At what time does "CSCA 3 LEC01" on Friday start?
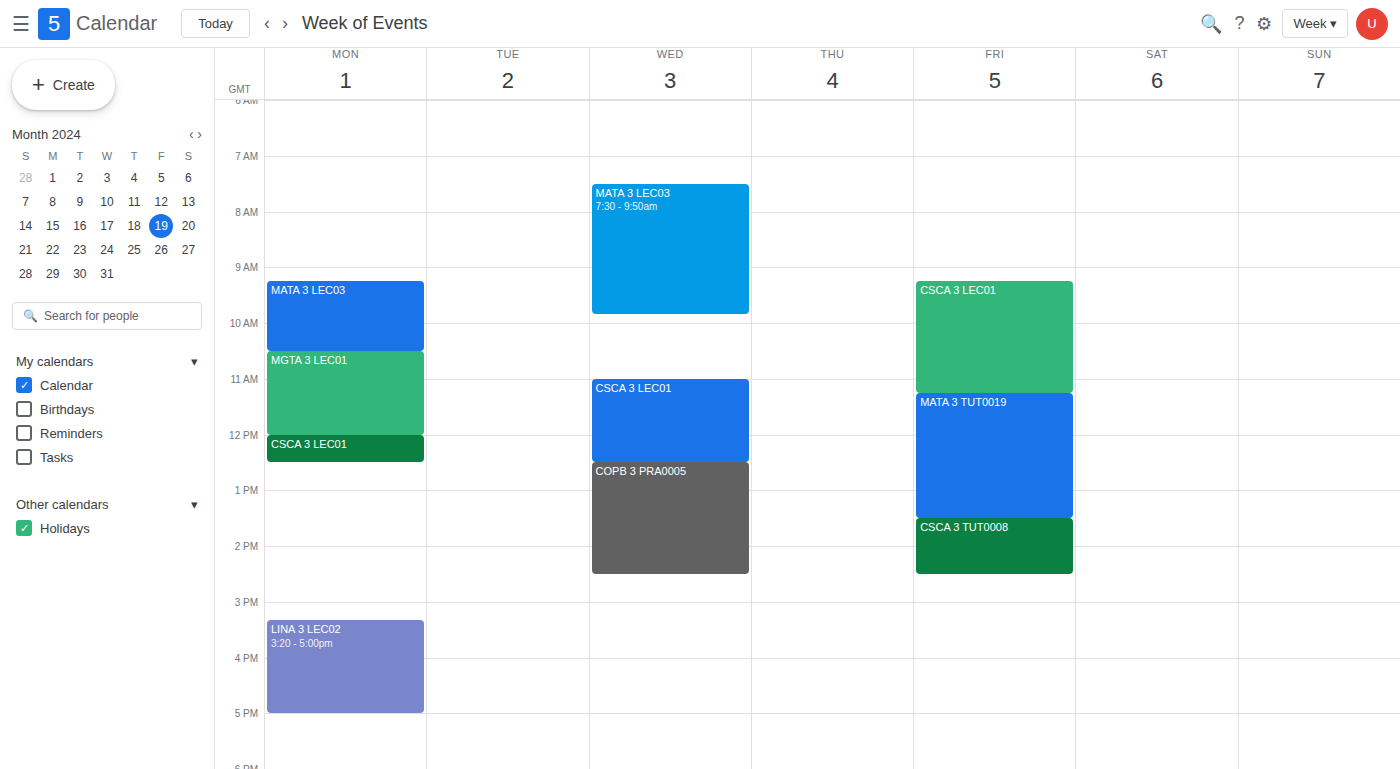
9:15 AM